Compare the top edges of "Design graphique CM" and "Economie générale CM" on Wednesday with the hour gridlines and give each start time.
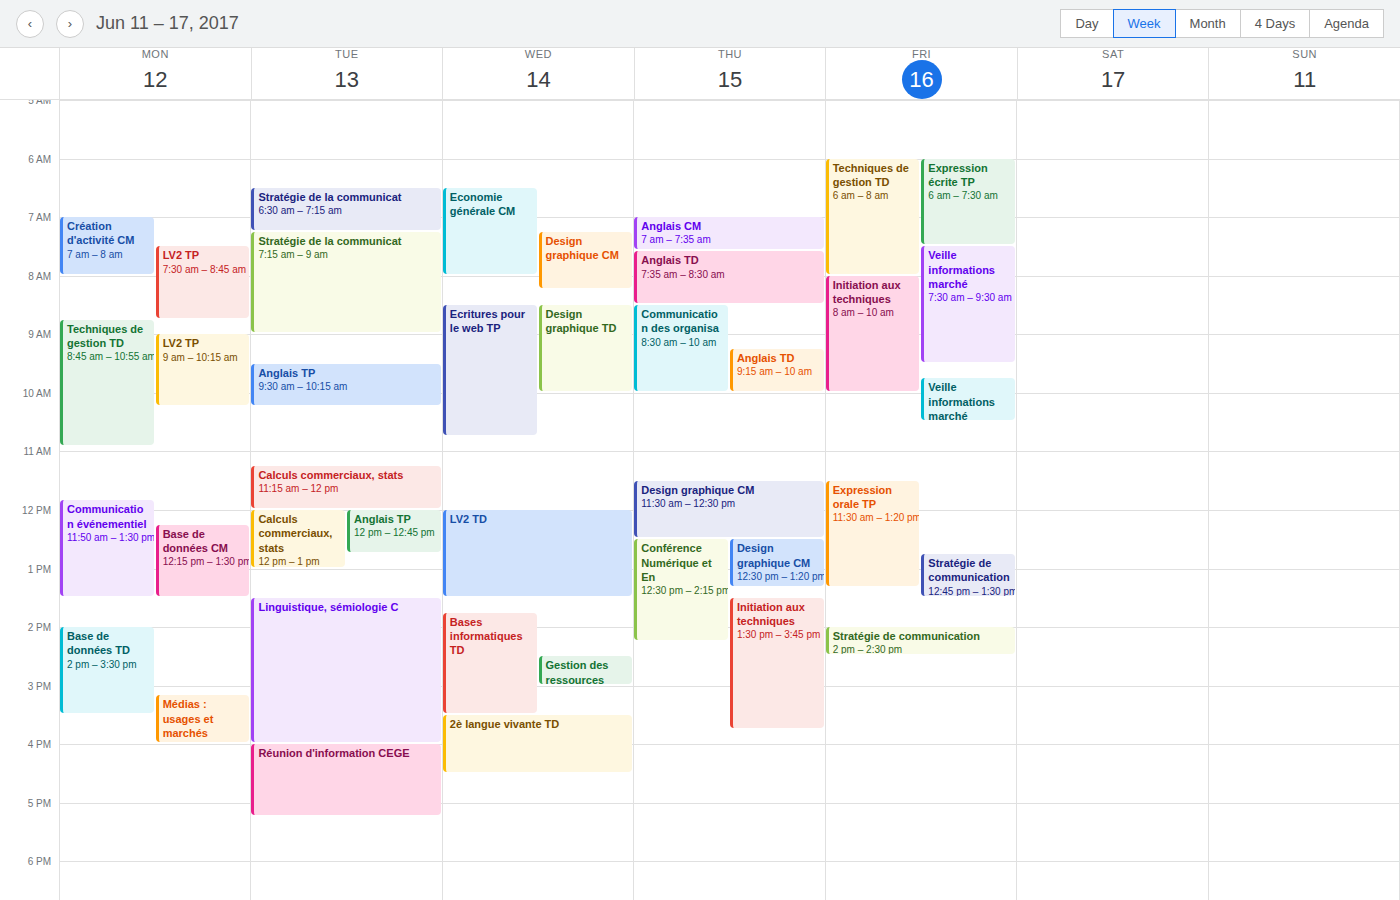
"Design graphique CM": 7:15 AM, neither: a quarter of the way from the 7 AM line to the 8 AM line. "Economie générale CM": 6:30 AM, halfway between the 6 AM and 7 AM lines.